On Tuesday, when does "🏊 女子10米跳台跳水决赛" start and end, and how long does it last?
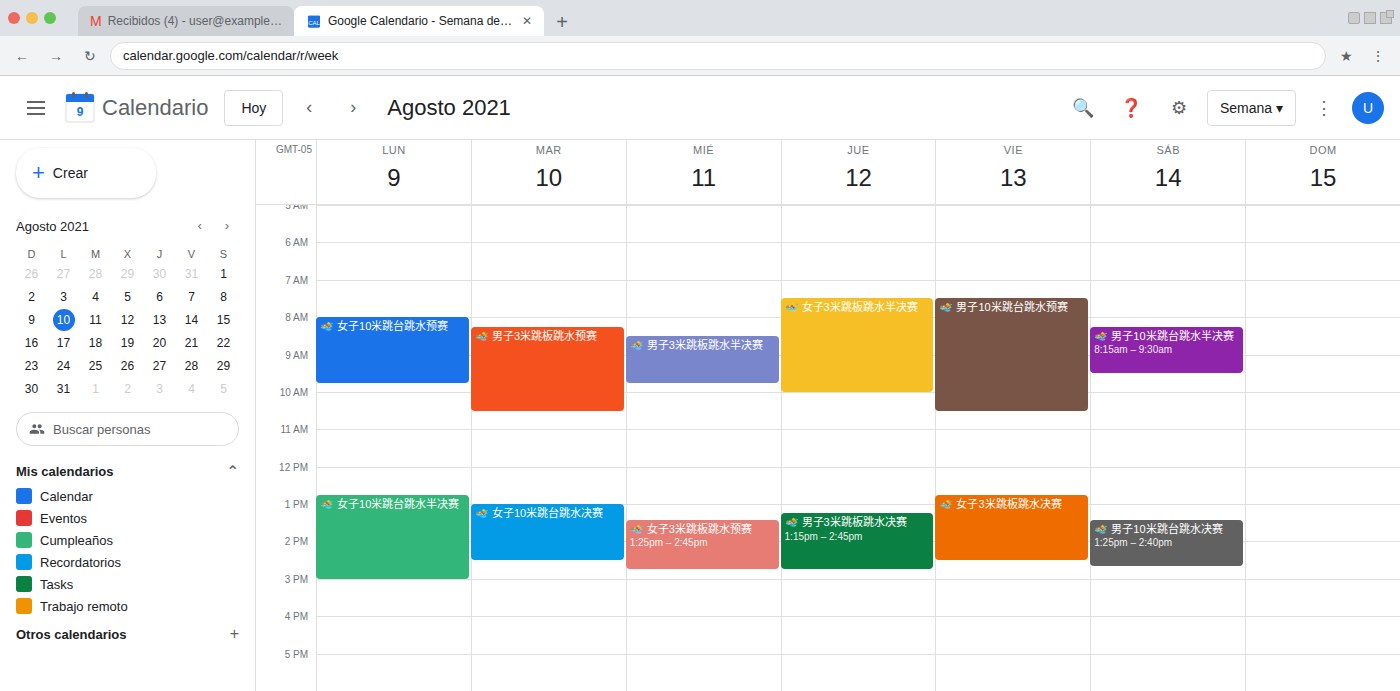
13:00 to 14:30, 1 hour 30 minutes